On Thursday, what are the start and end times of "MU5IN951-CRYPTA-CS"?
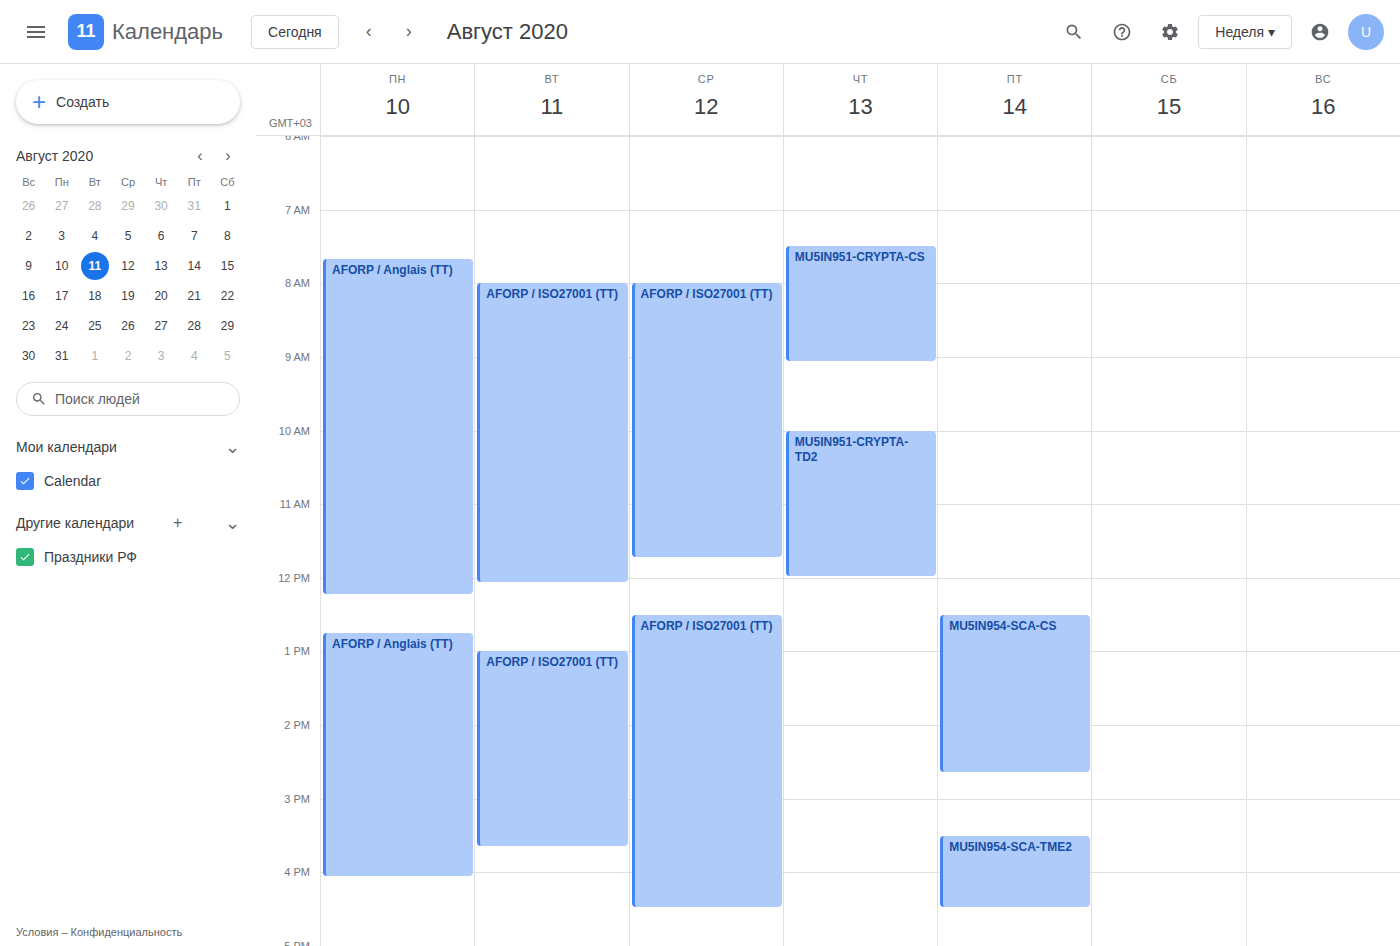
7:30 AM to 9:05 AM